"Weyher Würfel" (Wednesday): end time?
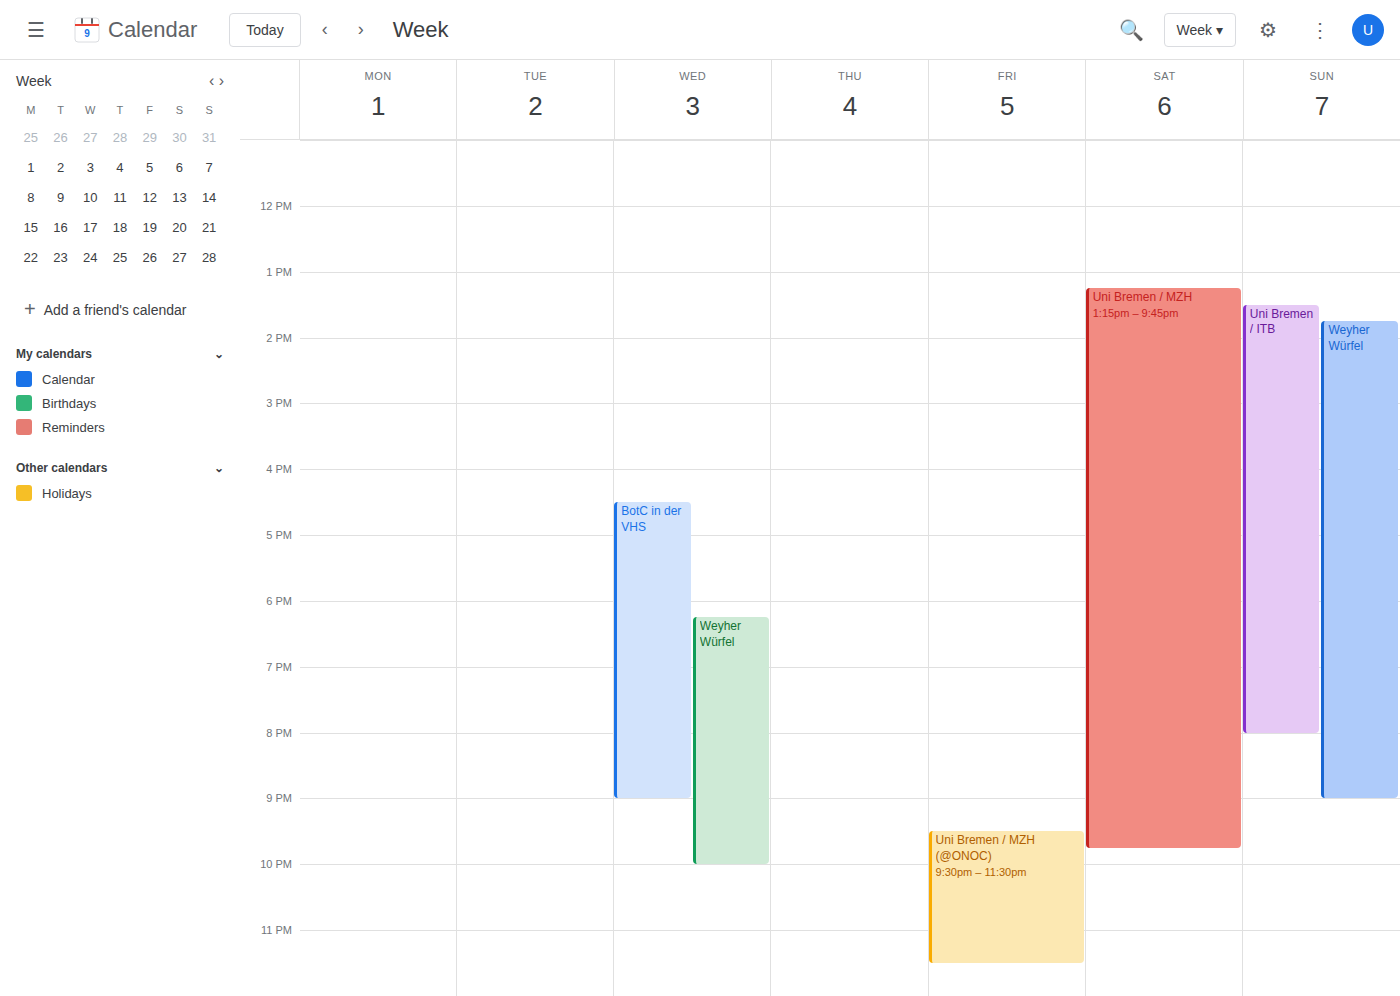
10:00 PM